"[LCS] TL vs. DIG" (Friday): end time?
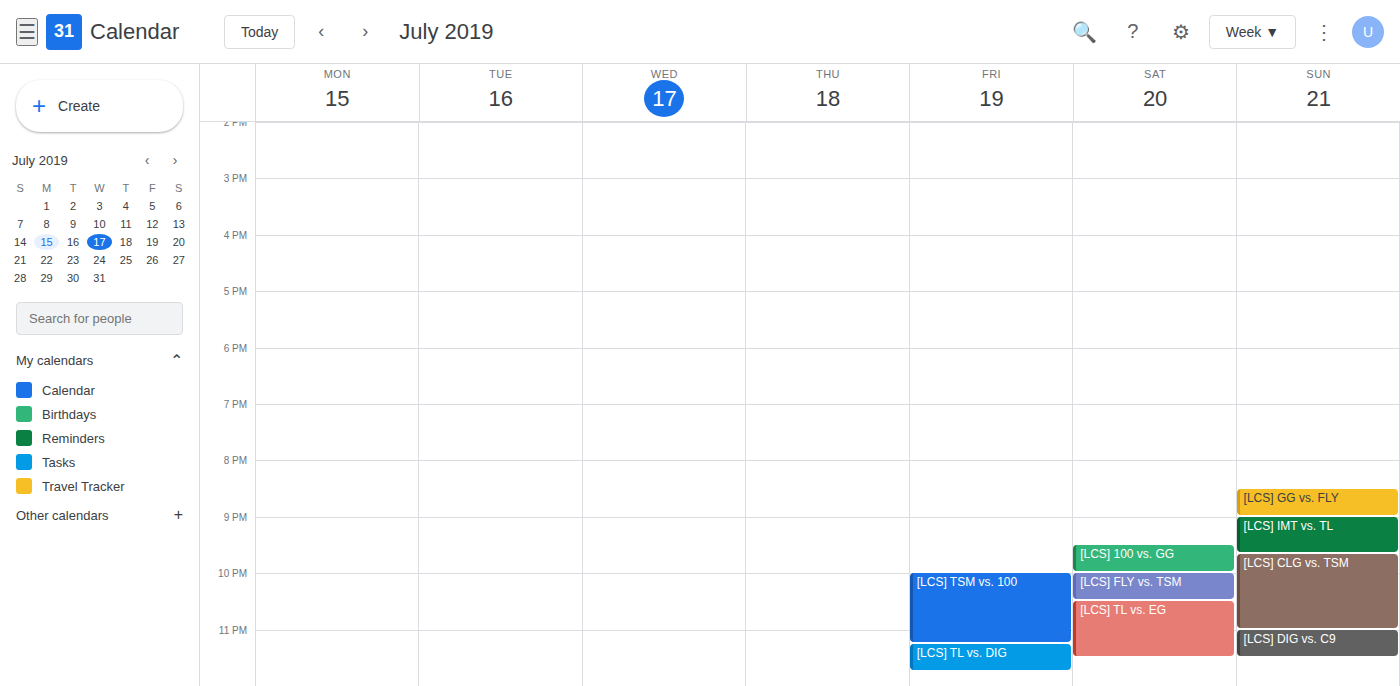
11:45 PM